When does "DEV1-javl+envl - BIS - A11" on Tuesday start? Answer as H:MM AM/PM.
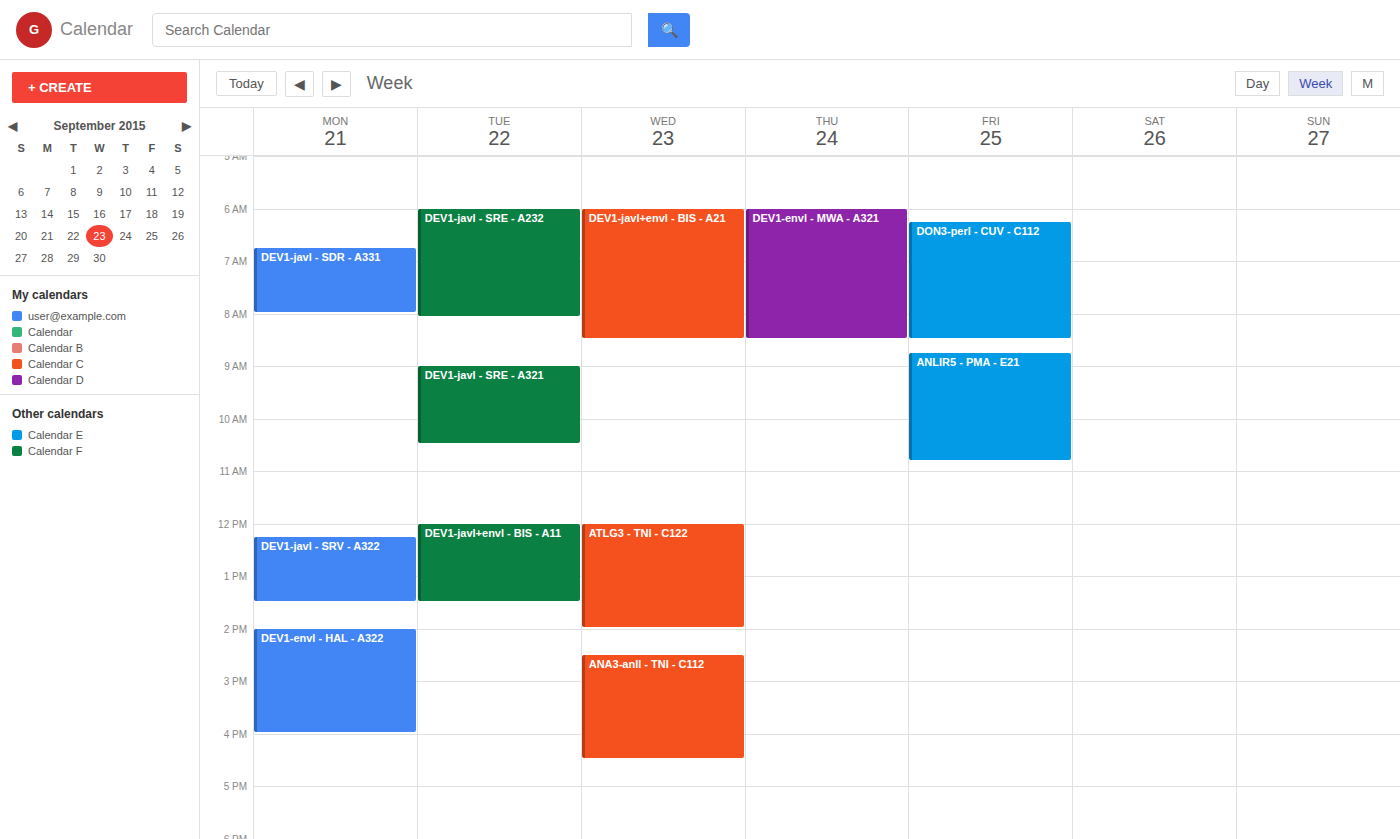
12:00 PM